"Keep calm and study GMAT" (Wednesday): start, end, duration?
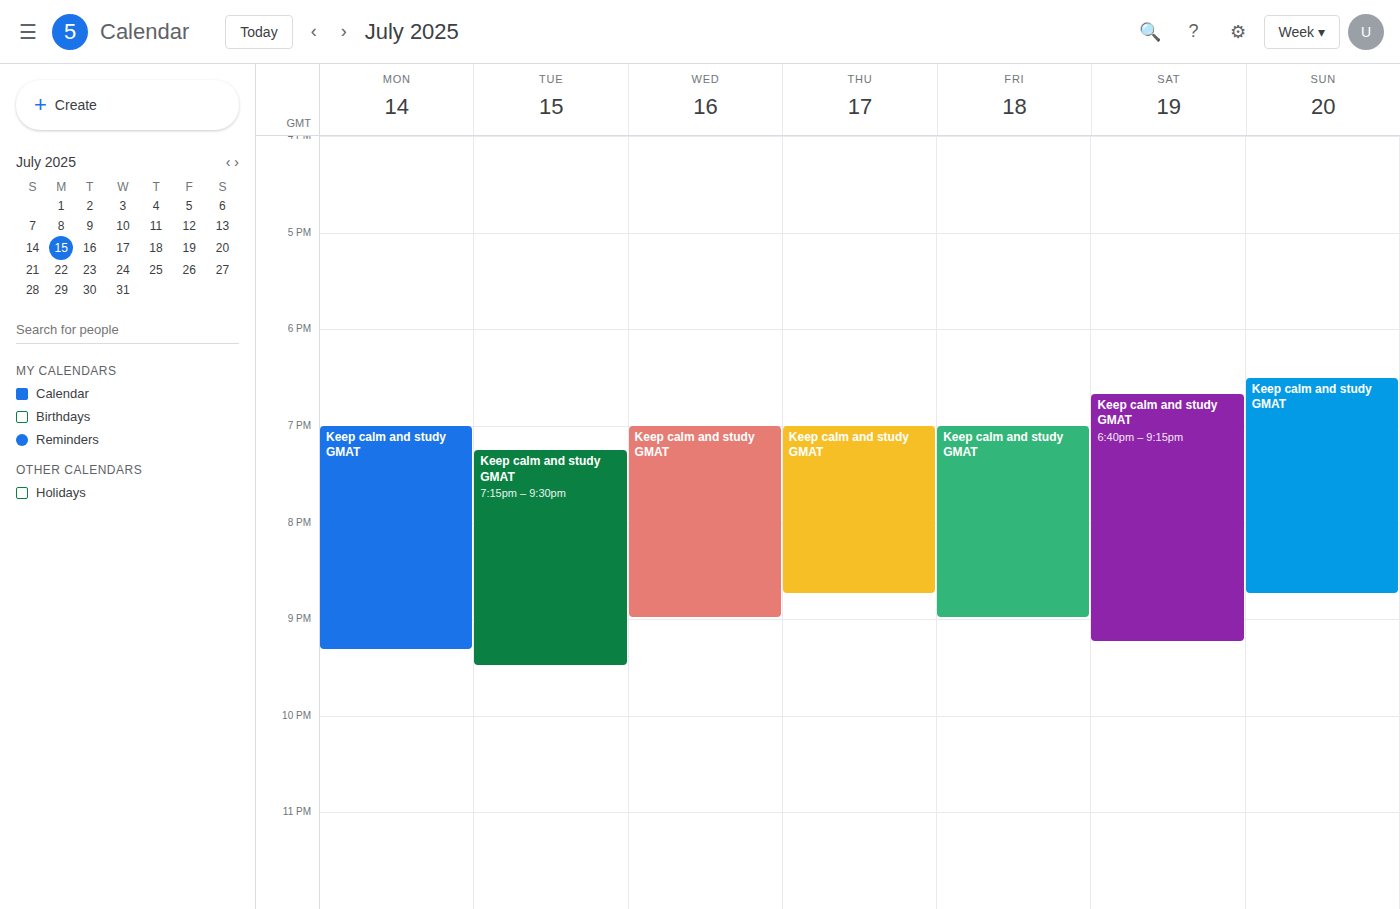
7:00 PM to 9:00 PM, 2 hours